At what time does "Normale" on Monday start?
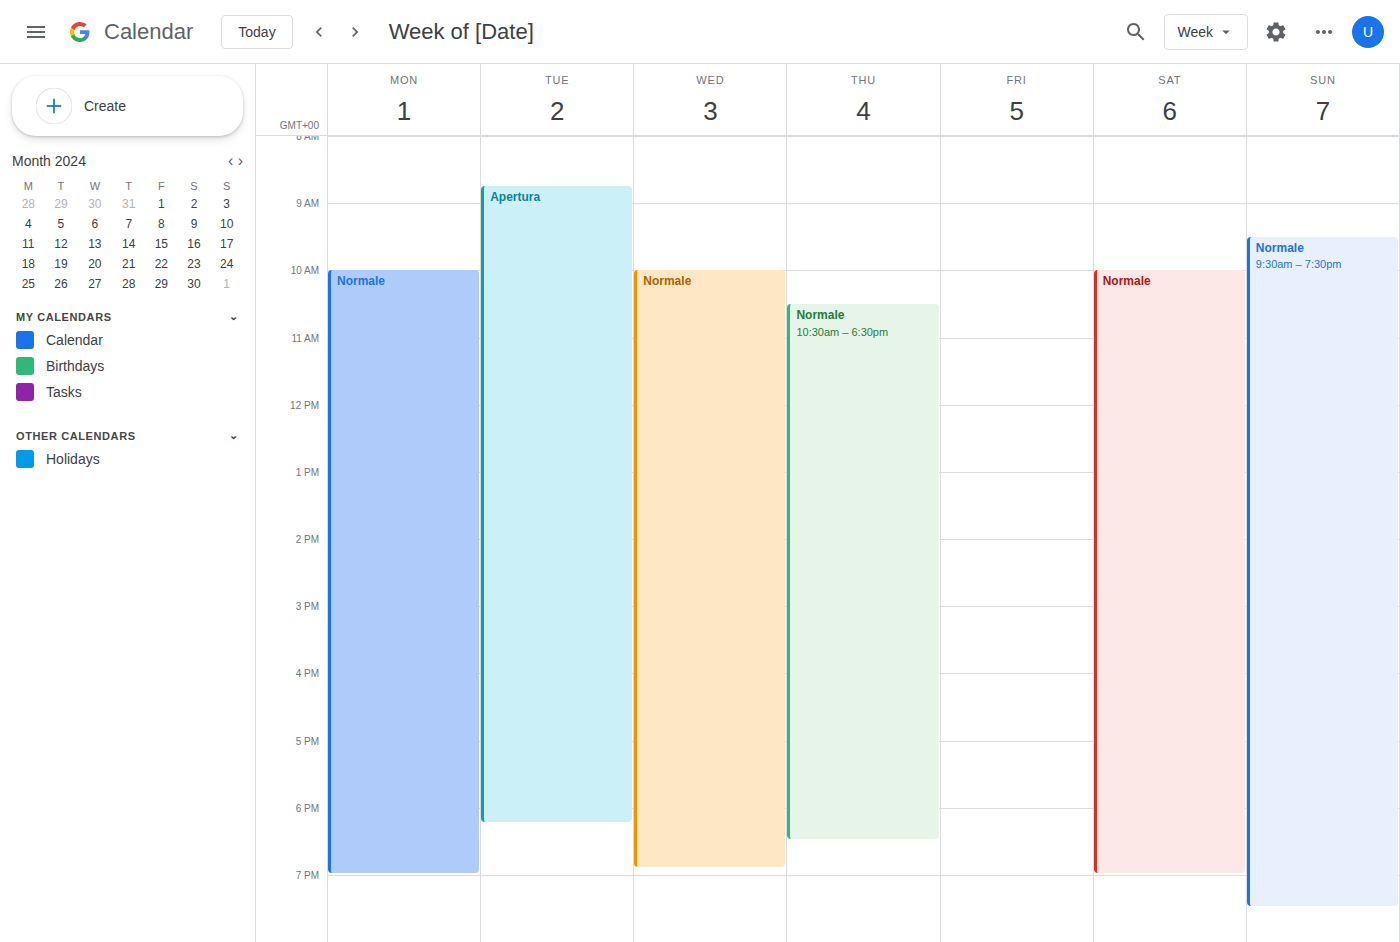
10:00 AM